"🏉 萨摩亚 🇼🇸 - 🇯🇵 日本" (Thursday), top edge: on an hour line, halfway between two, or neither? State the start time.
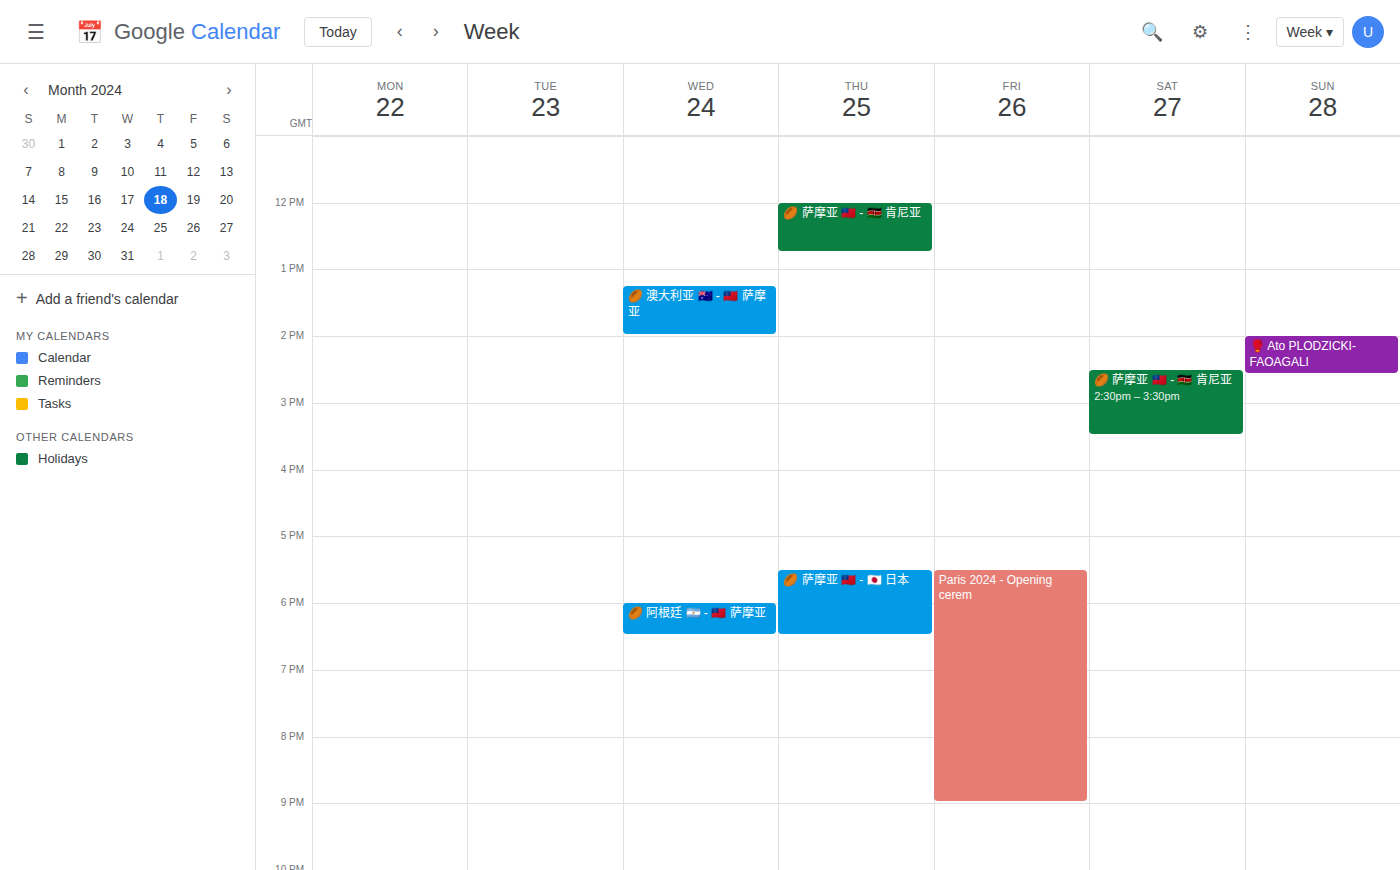
5:30 PM -- halfway between the 5 PM and 6 PM lines.